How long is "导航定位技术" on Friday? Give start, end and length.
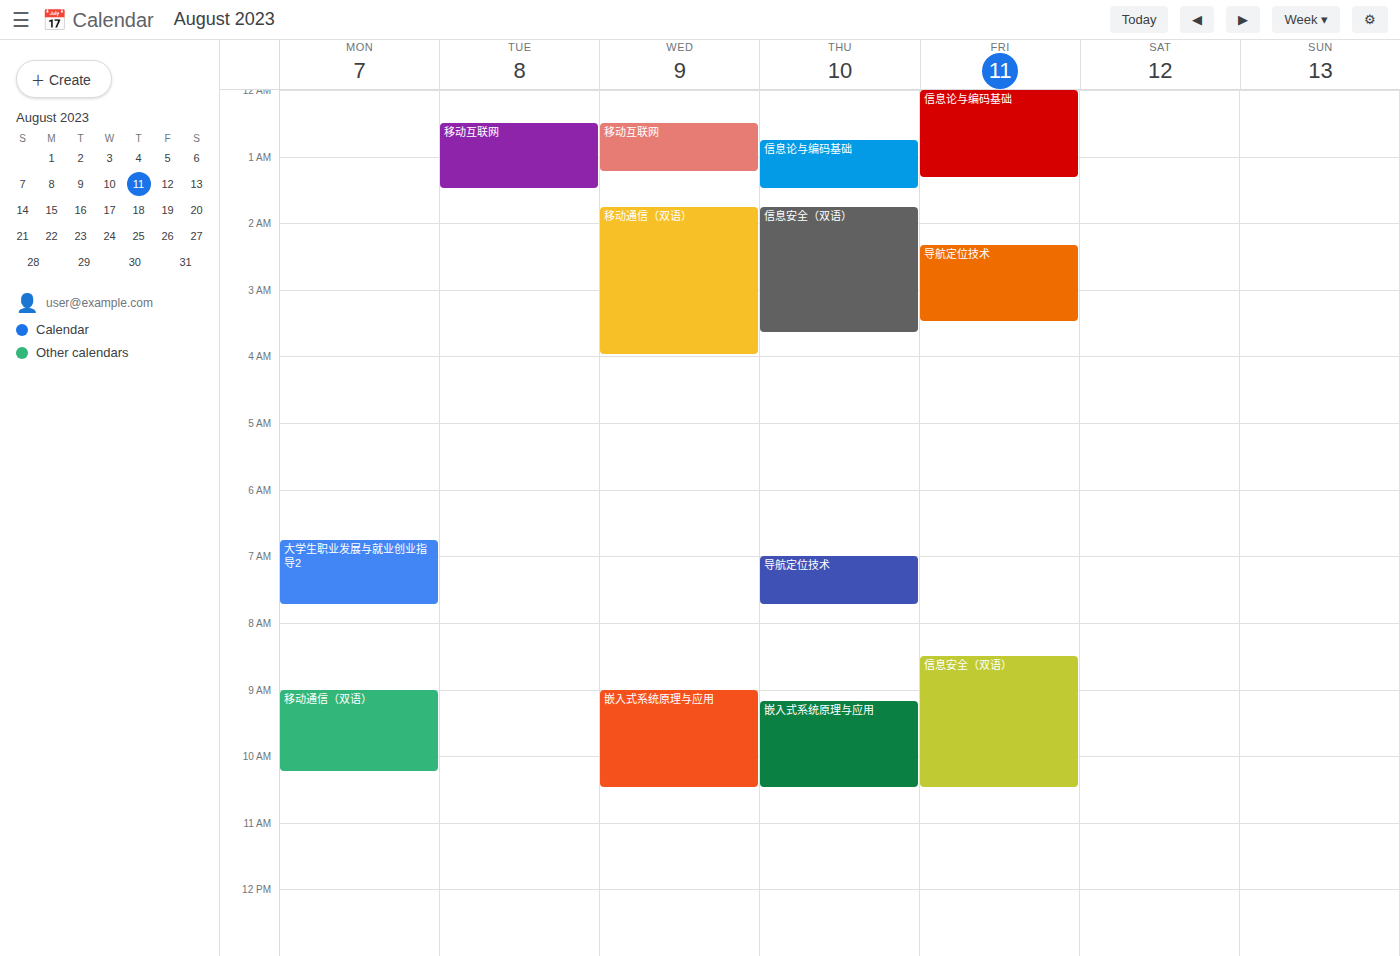
2:20 AM to 3:30 AM, 1 hour 10 minutes